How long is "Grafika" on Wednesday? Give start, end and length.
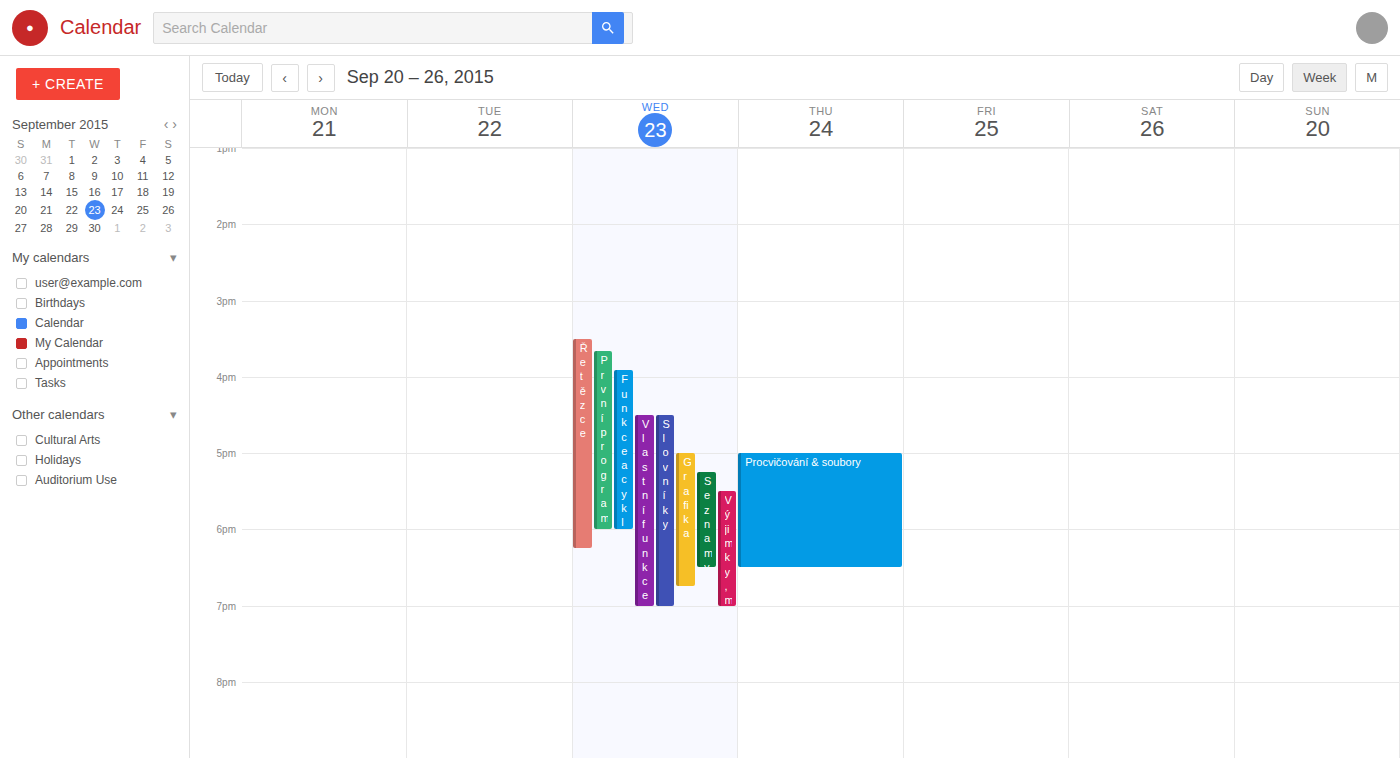
5:00 PM to 6:45 PM, 1 hour 45 minutes